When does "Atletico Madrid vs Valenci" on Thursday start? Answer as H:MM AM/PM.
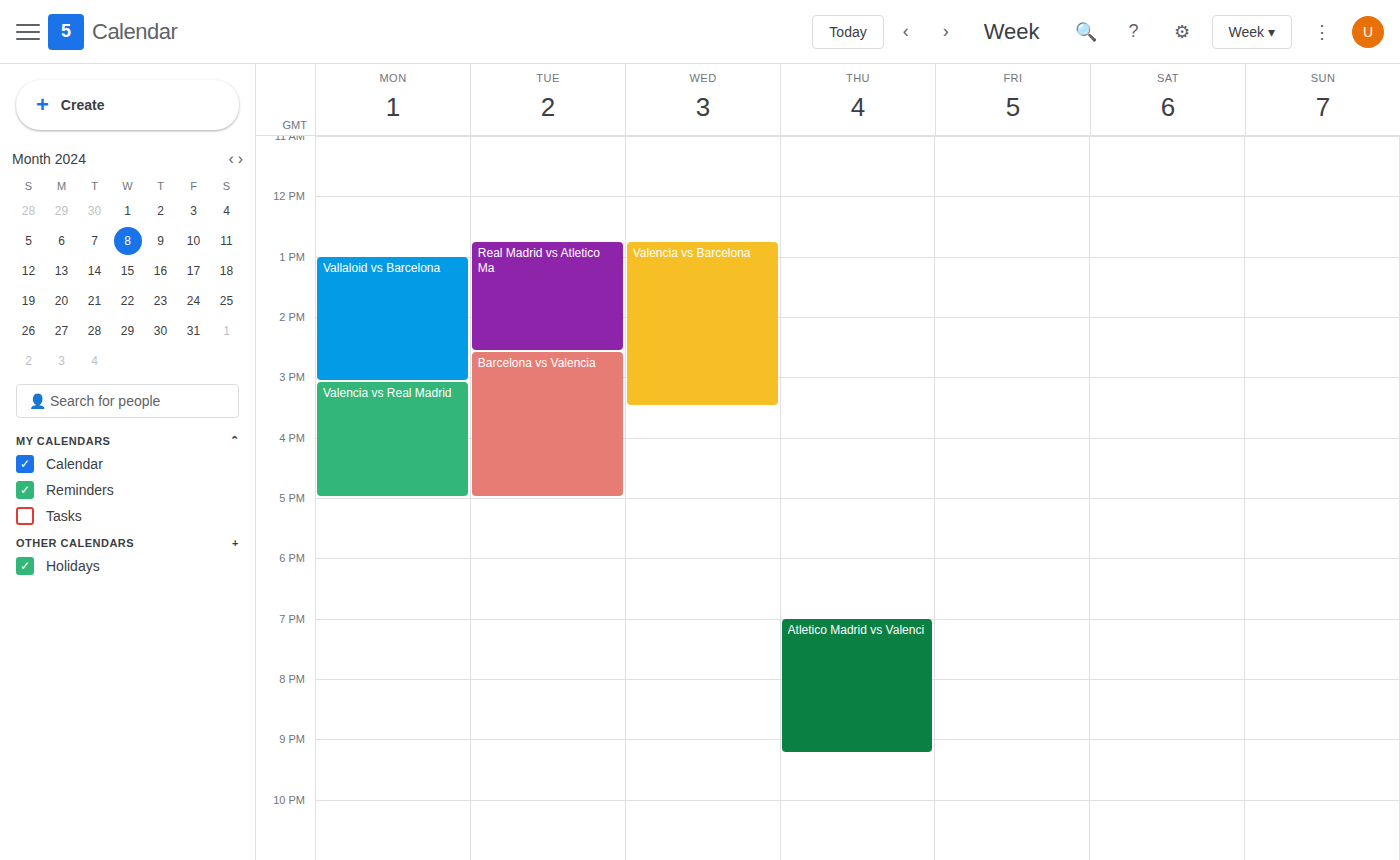
7:00 PM